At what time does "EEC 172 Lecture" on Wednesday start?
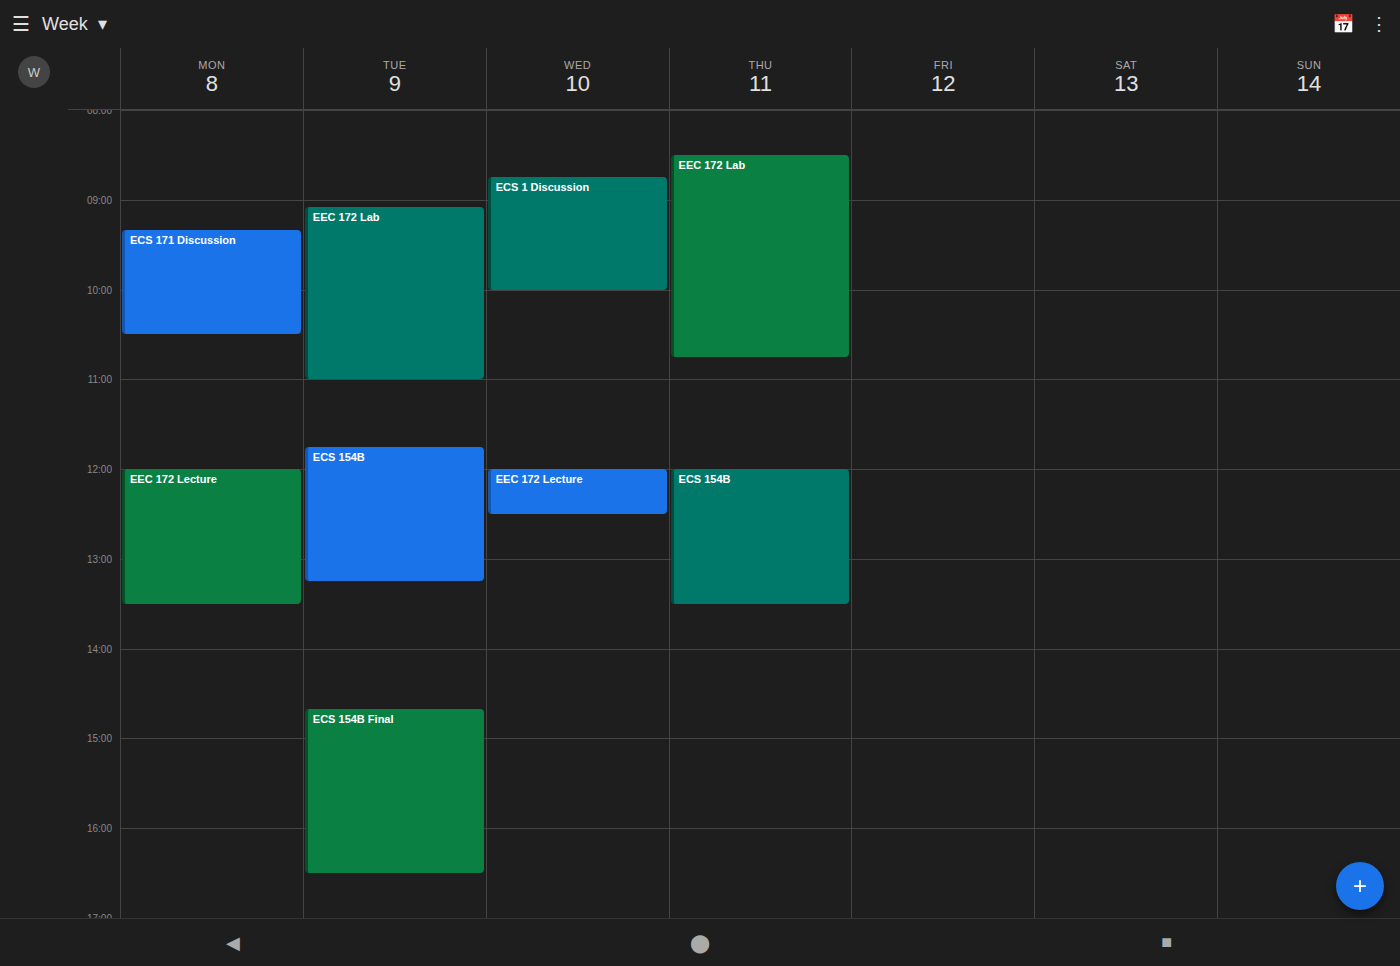
12:00 PM